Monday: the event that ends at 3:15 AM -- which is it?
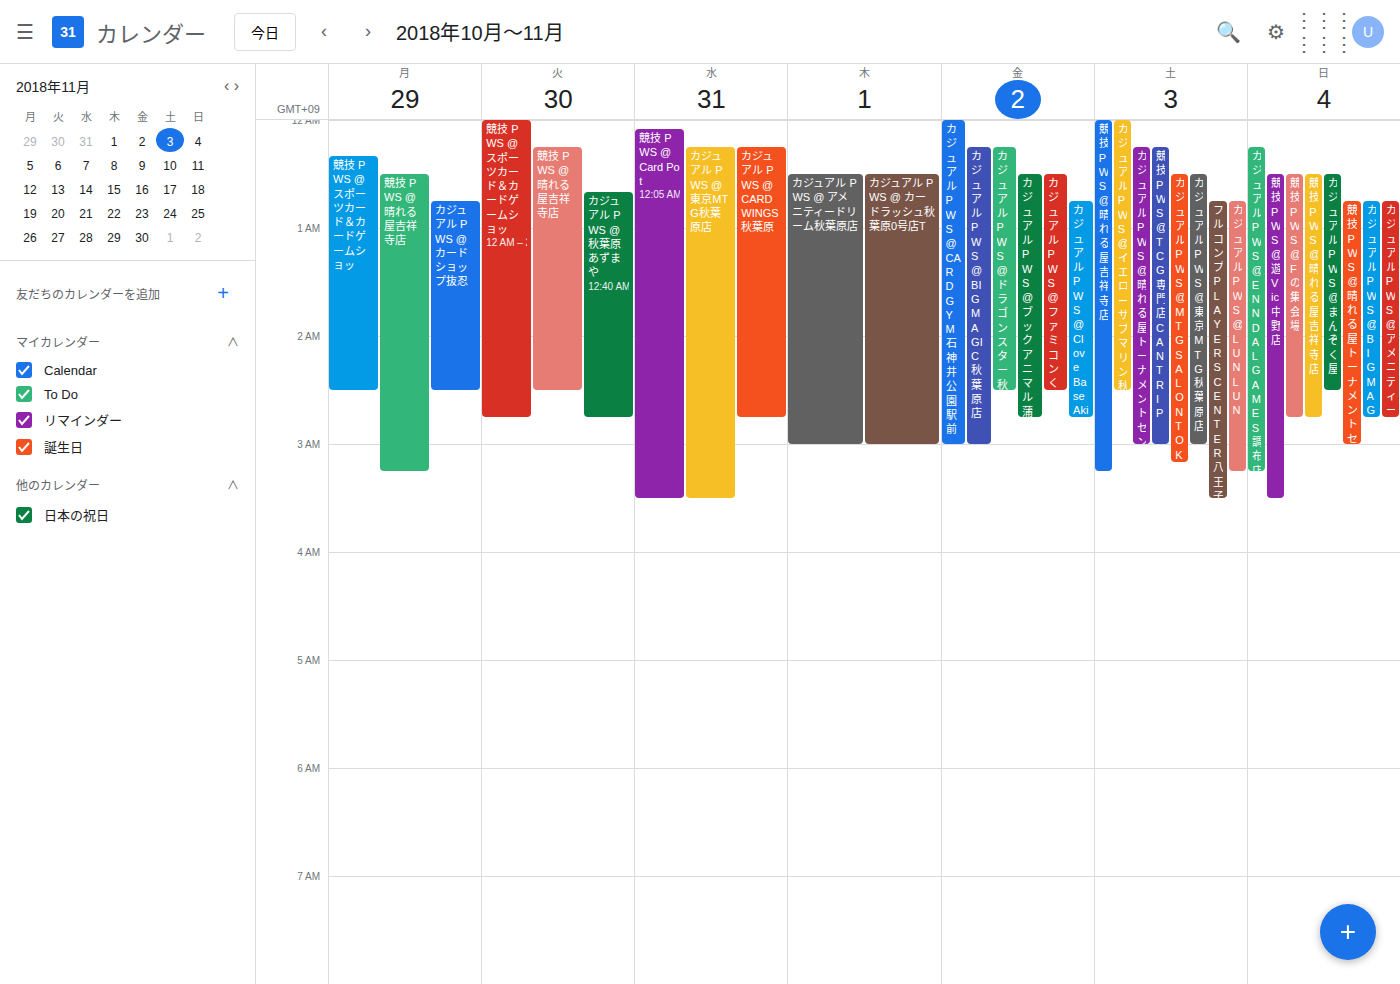
"競技 PWS @ 晴れる屋吉祥寺店"